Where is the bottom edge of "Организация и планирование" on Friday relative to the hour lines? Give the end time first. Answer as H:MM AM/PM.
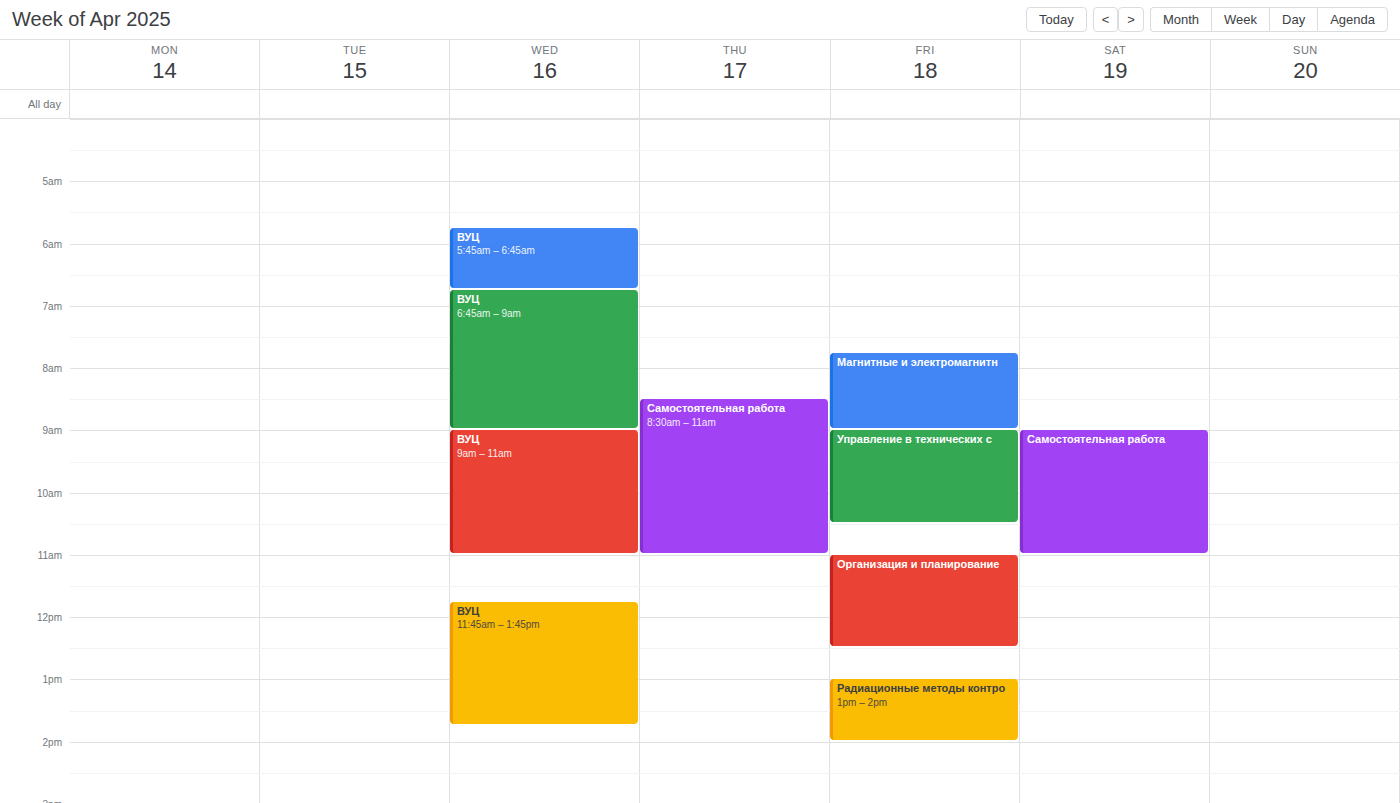
12:30 PM -- halfway between the 12 PM and 1 PM lines.